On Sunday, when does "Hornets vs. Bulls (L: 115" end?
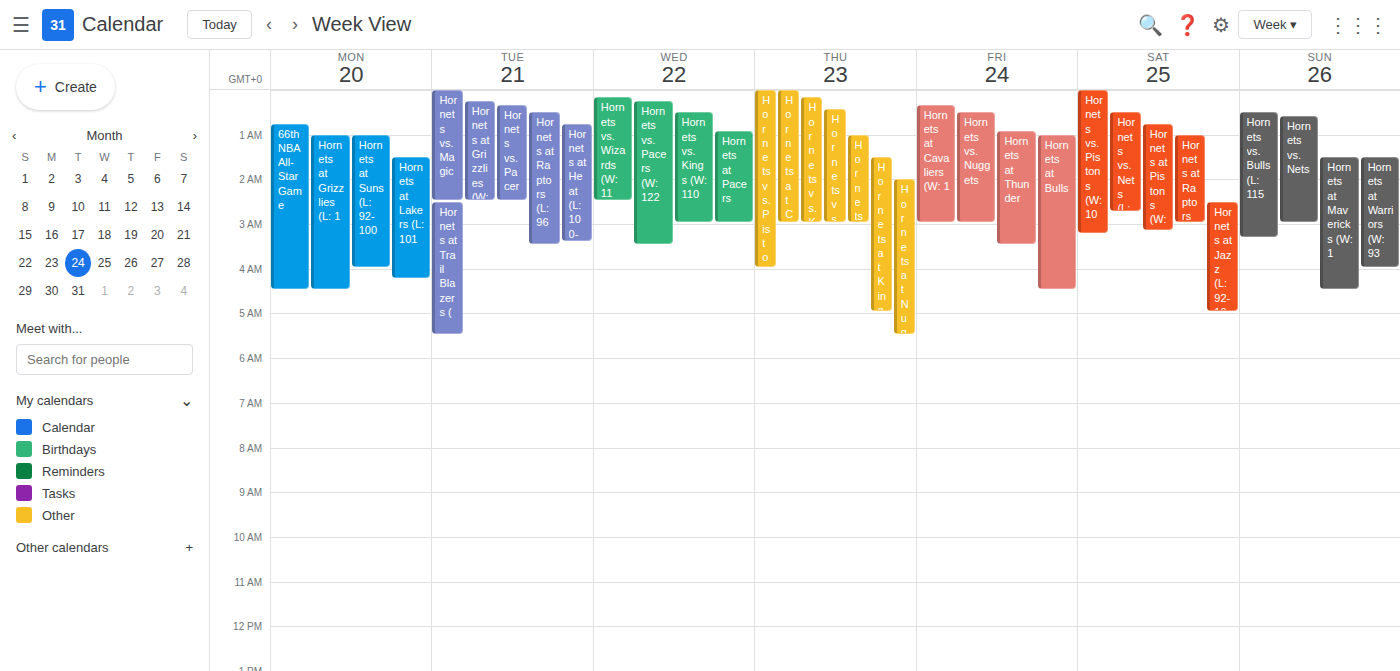
03:20